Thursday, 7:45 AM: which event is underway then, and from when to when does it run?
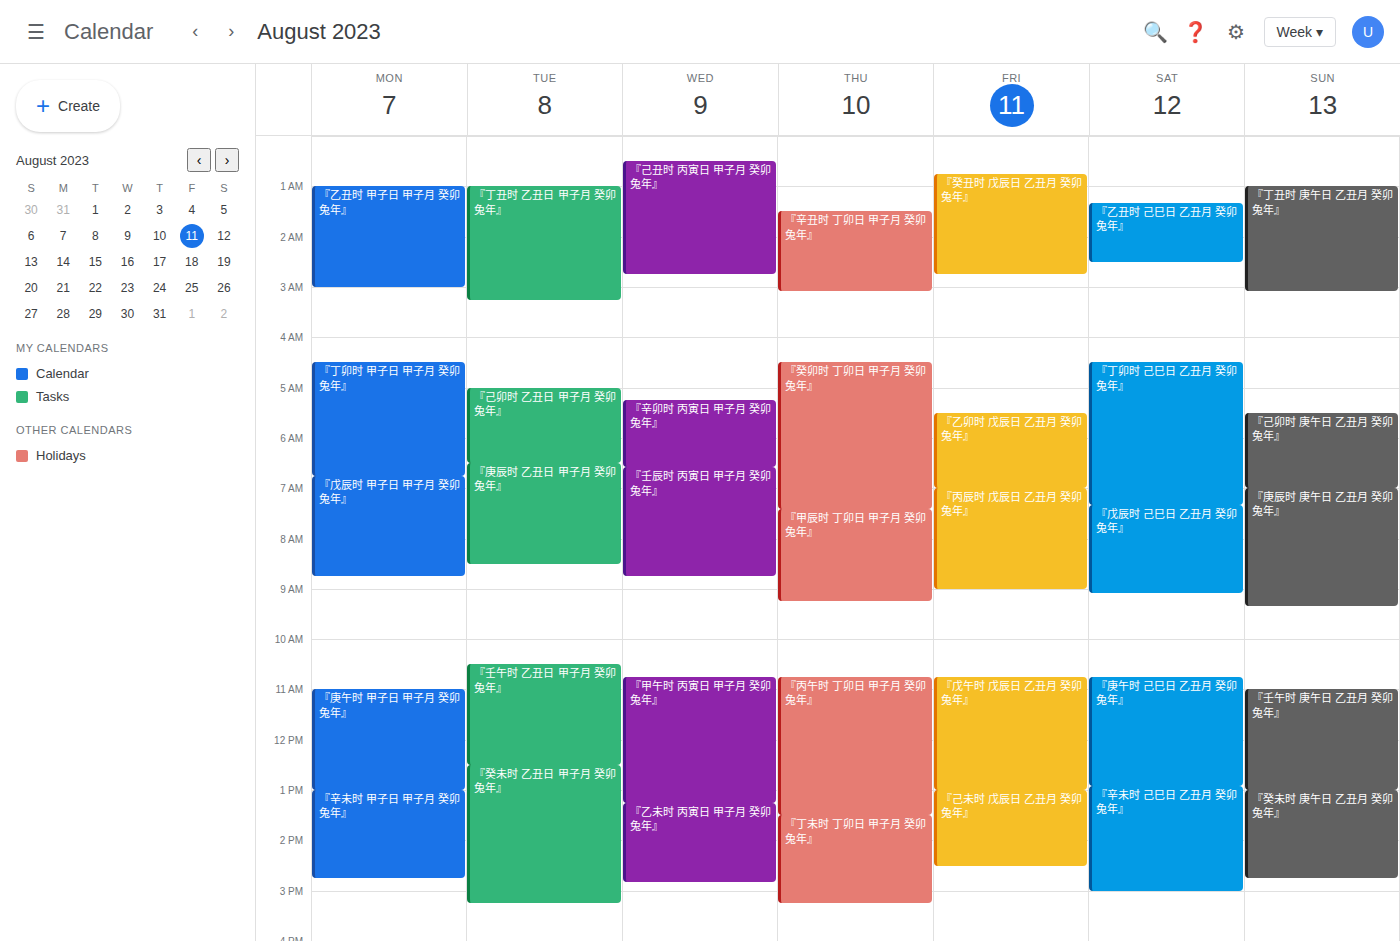
"『甲辰时 丁卯日 甲子月 癸卯兔年』", 7:25 AM to 9:15 AM